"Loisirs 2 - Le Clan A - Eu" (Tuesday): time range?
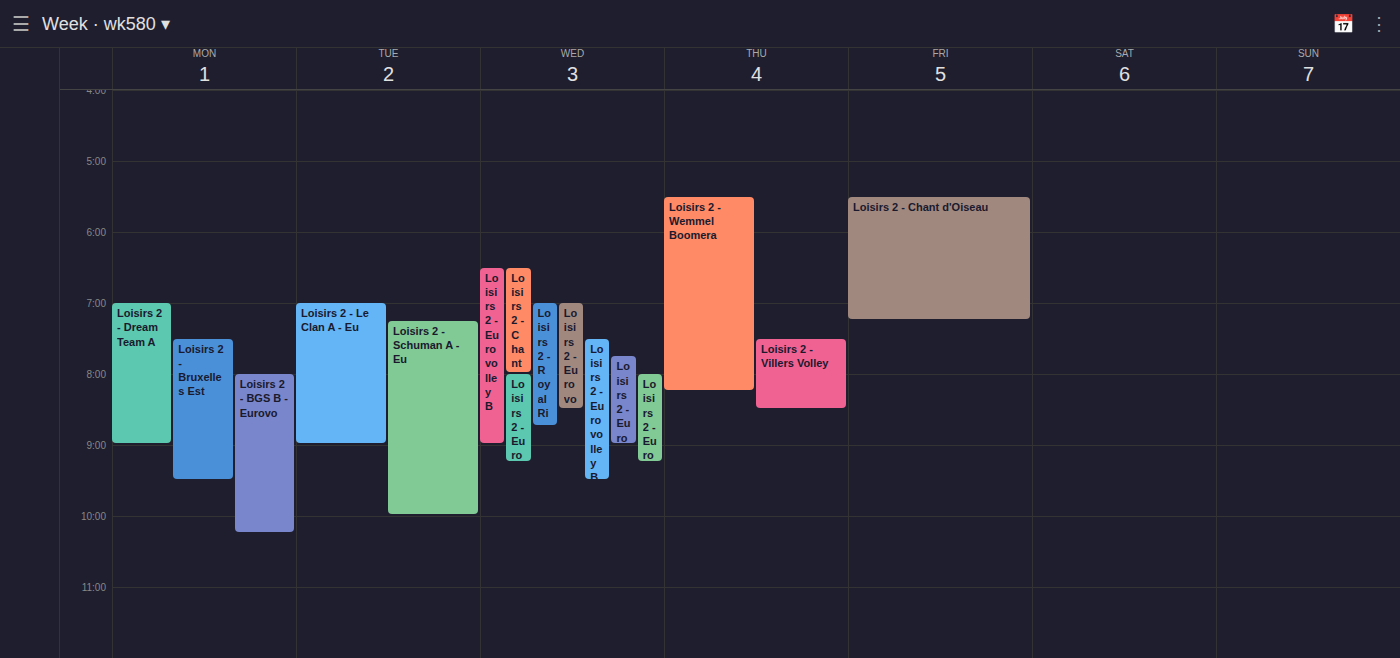
7:00 PM to 9:00 PM